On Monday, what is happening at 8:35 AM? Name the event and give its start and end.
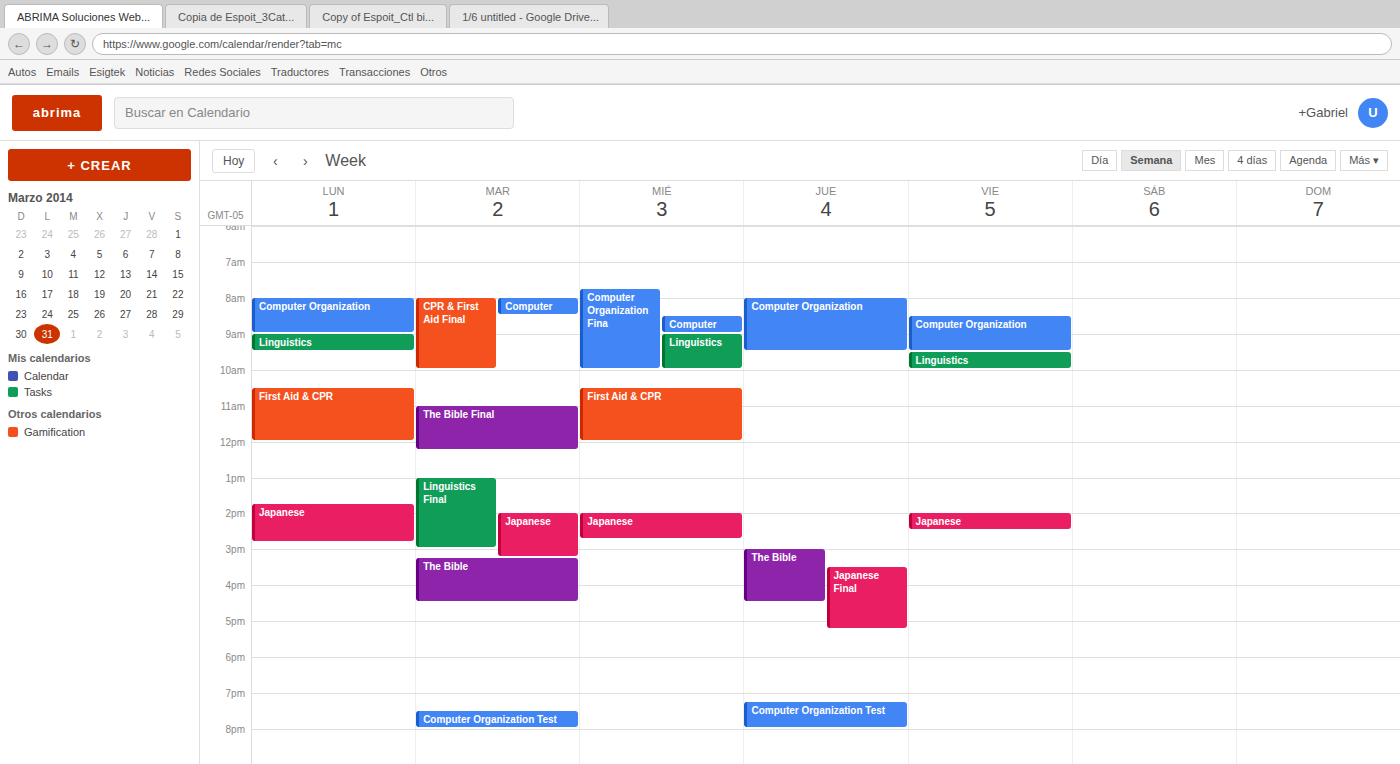
"Computer Organization", 8:00 AM to 9:00 AM